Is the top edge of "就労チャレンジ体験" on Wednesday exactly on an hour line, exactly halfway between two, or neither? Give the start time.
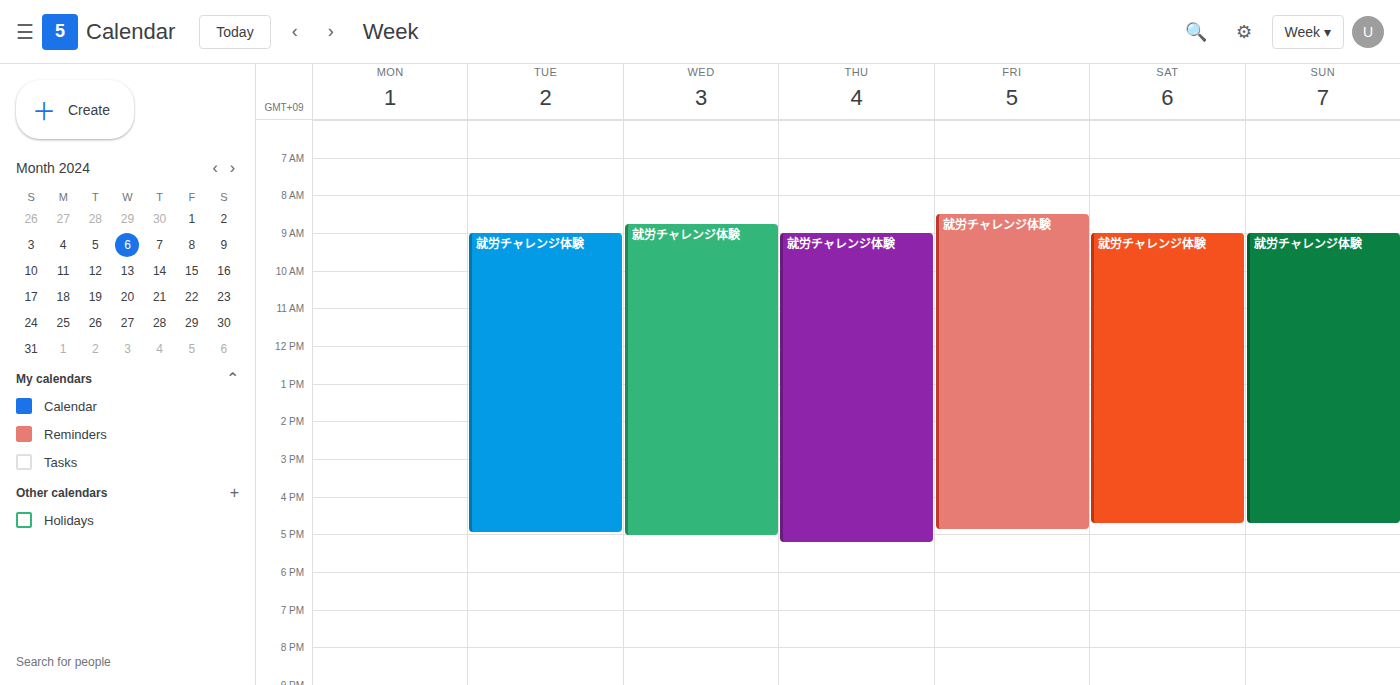
08:45 -- neither: three quarters of the way from the 08:00 line to the 09:00 line.